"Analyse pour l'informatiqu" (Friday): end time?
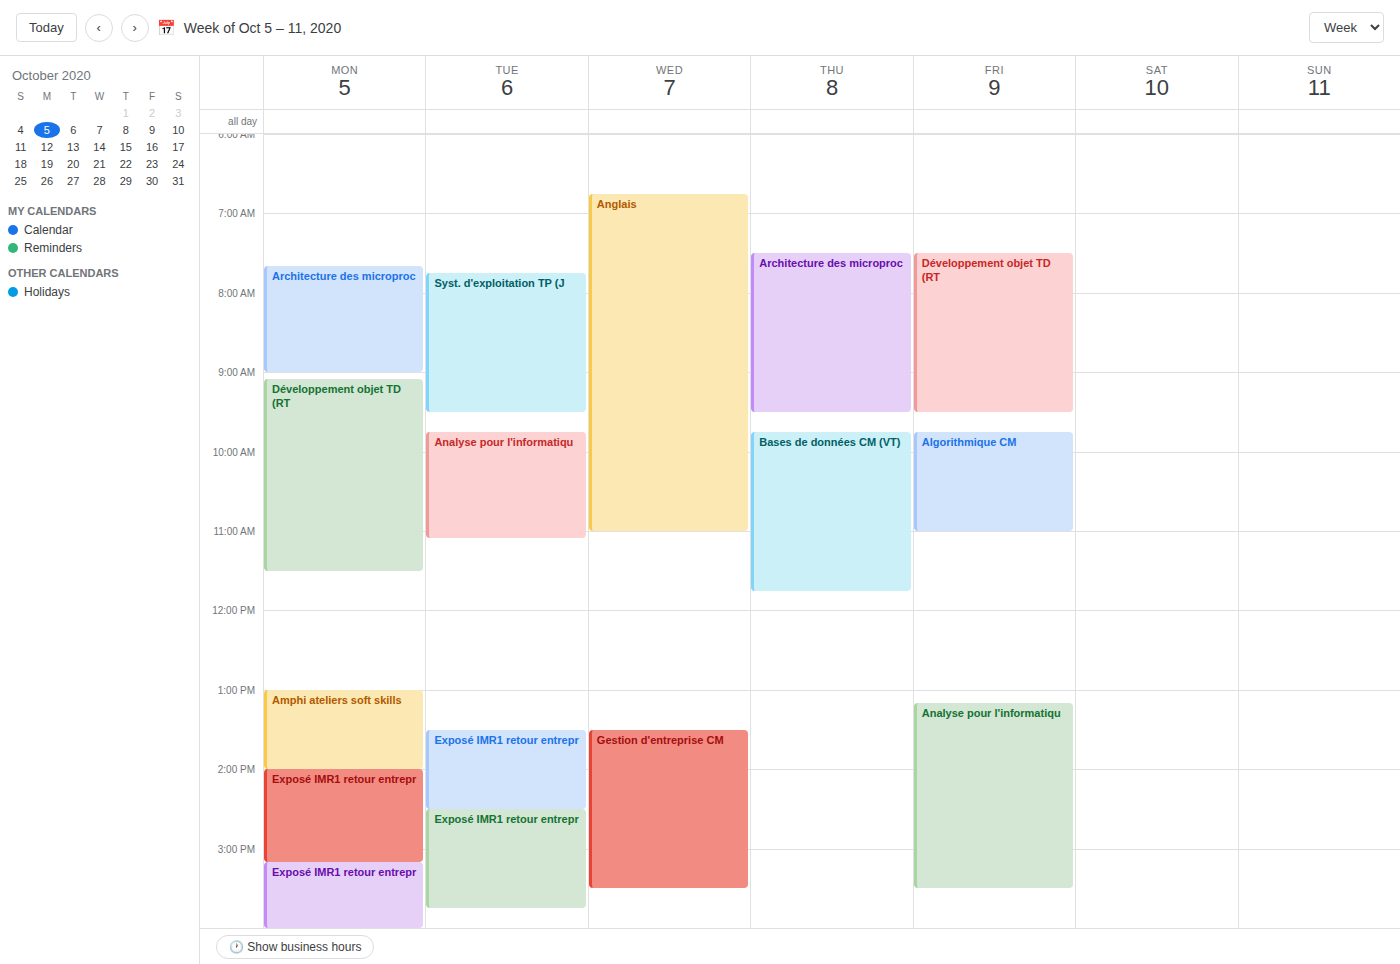
3:30 PM